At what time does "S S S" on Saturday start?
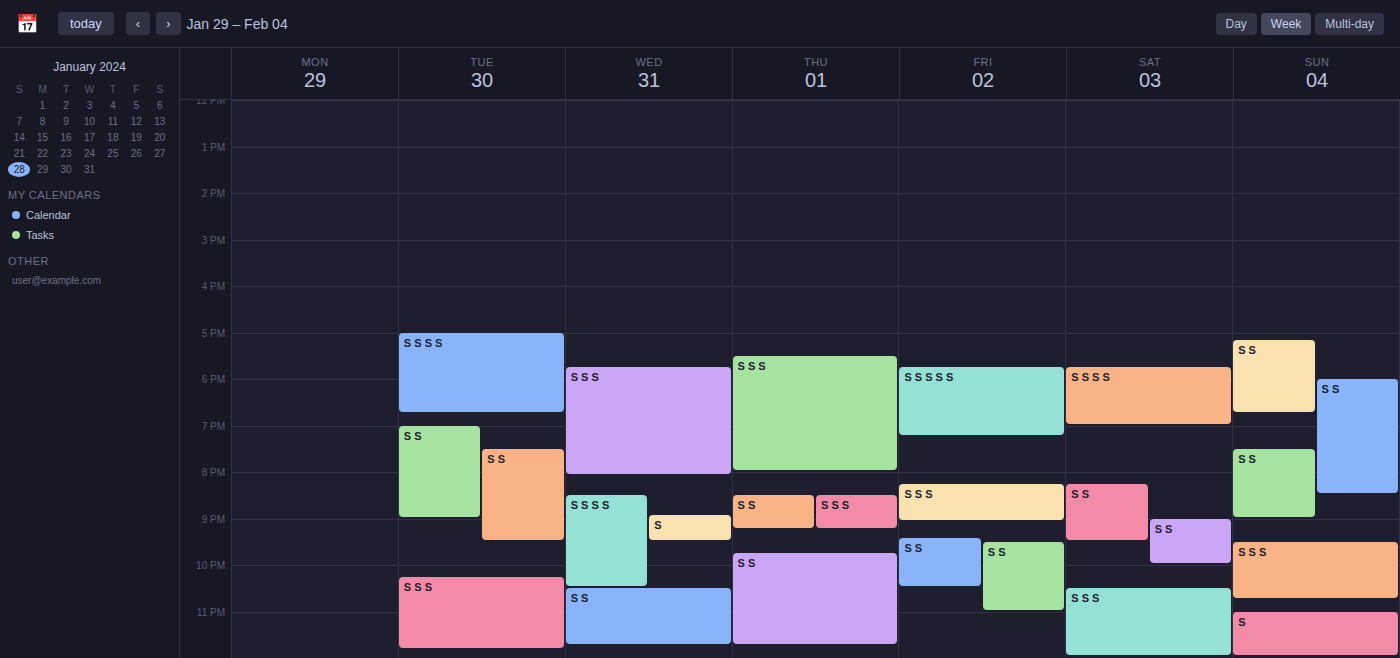
10:30 PM